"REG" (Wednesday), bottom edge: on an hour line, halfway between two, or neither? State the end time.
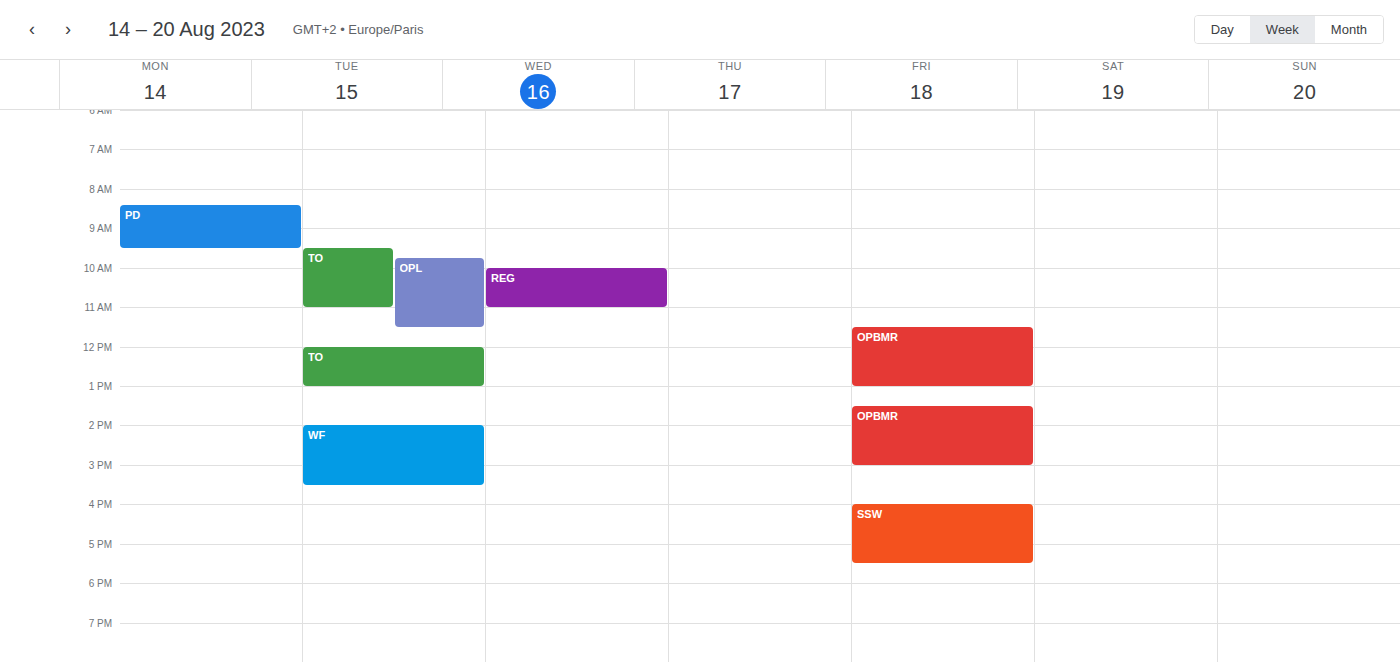
11:00 AM -- exactly on the 11 AM line.